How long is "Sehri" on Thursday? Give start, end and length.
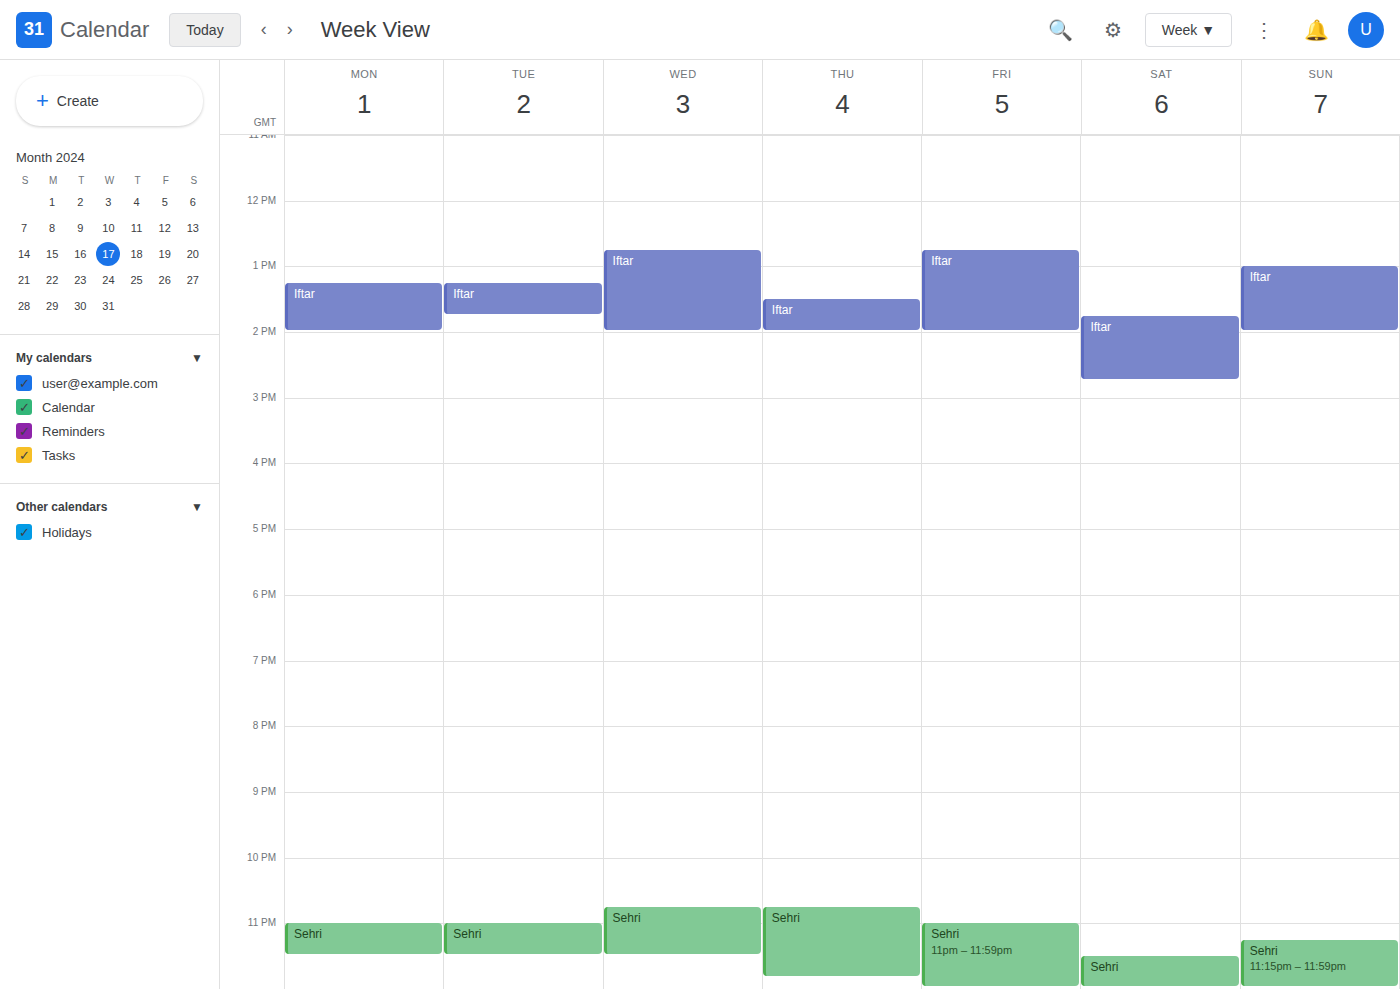
10:45 PM to 11:50 PM, 1 hour 5 minutes